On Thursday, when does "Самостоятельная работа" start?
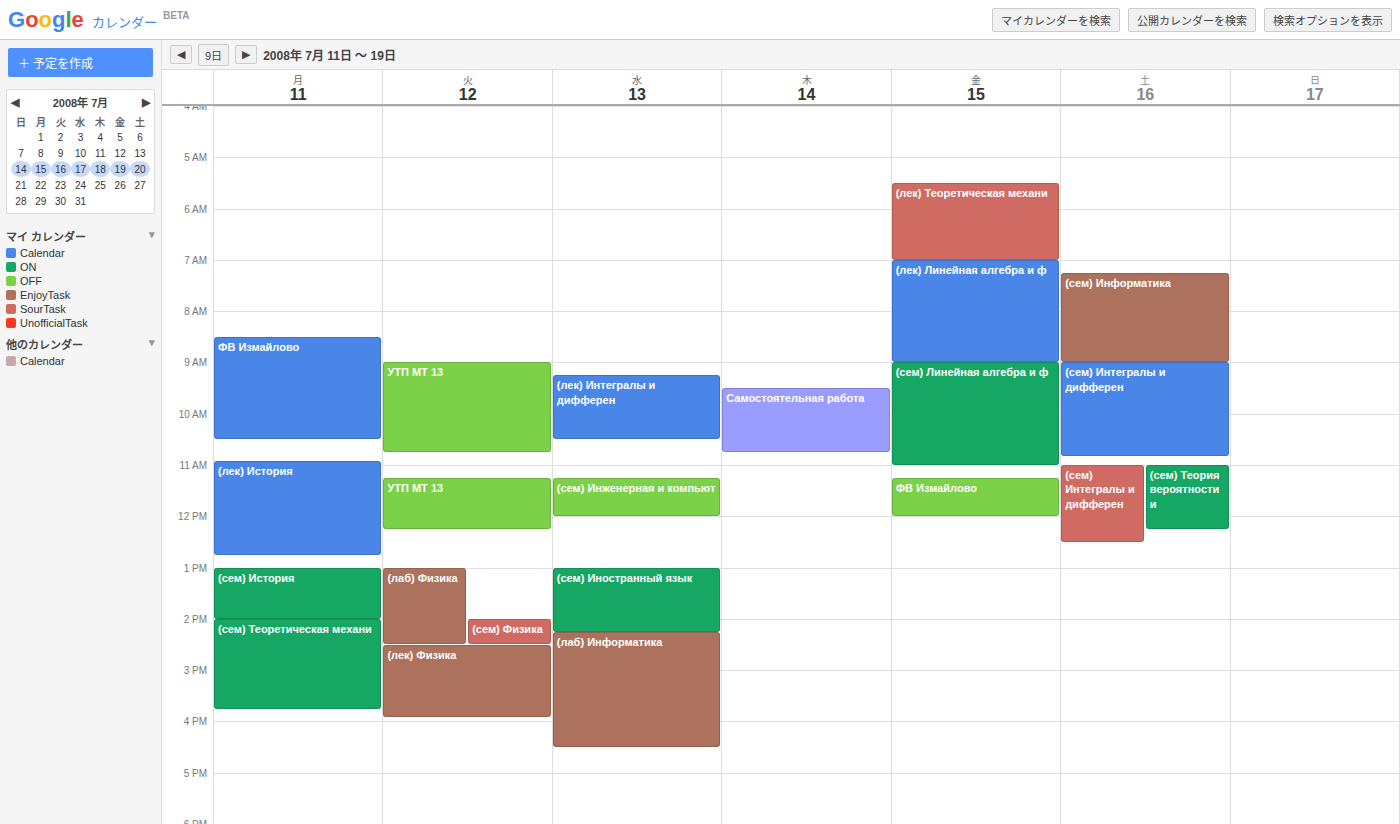
9:30 AM